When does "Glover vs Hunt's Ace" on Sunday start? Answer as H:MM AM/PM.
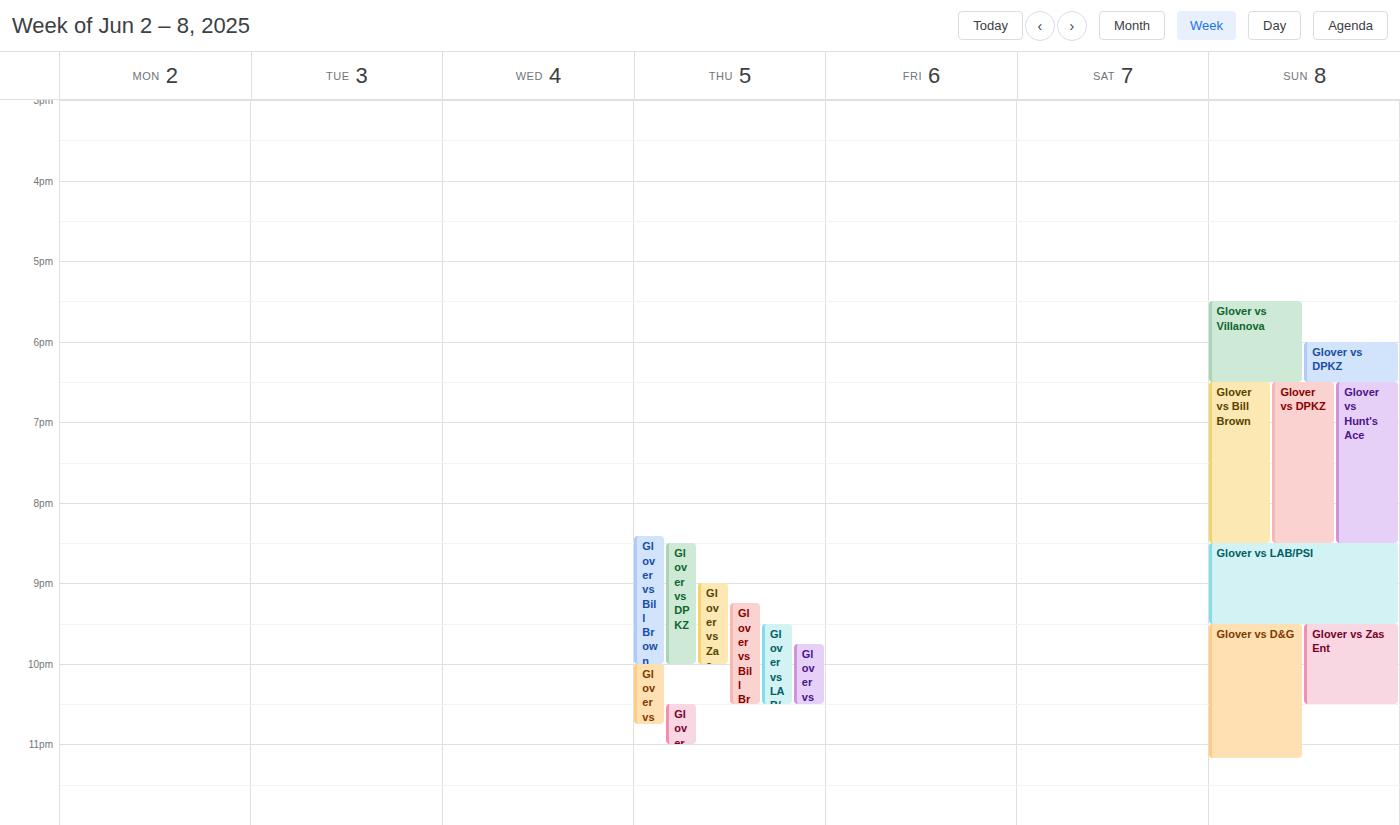
6:30 PM